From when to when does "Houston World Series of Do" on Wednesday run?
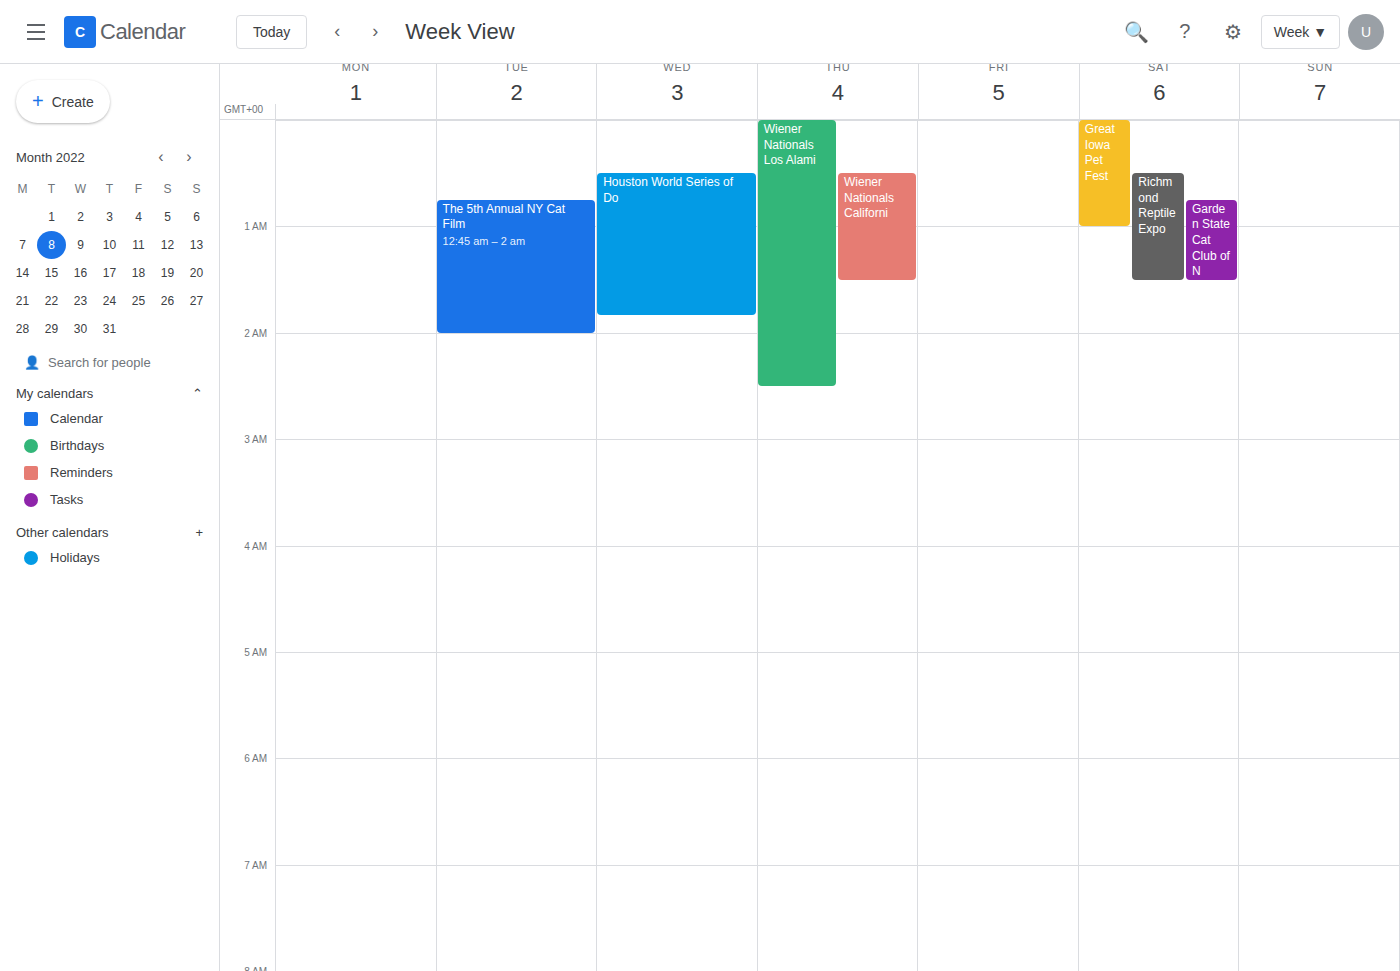
12:30 AM to 1:50 AM